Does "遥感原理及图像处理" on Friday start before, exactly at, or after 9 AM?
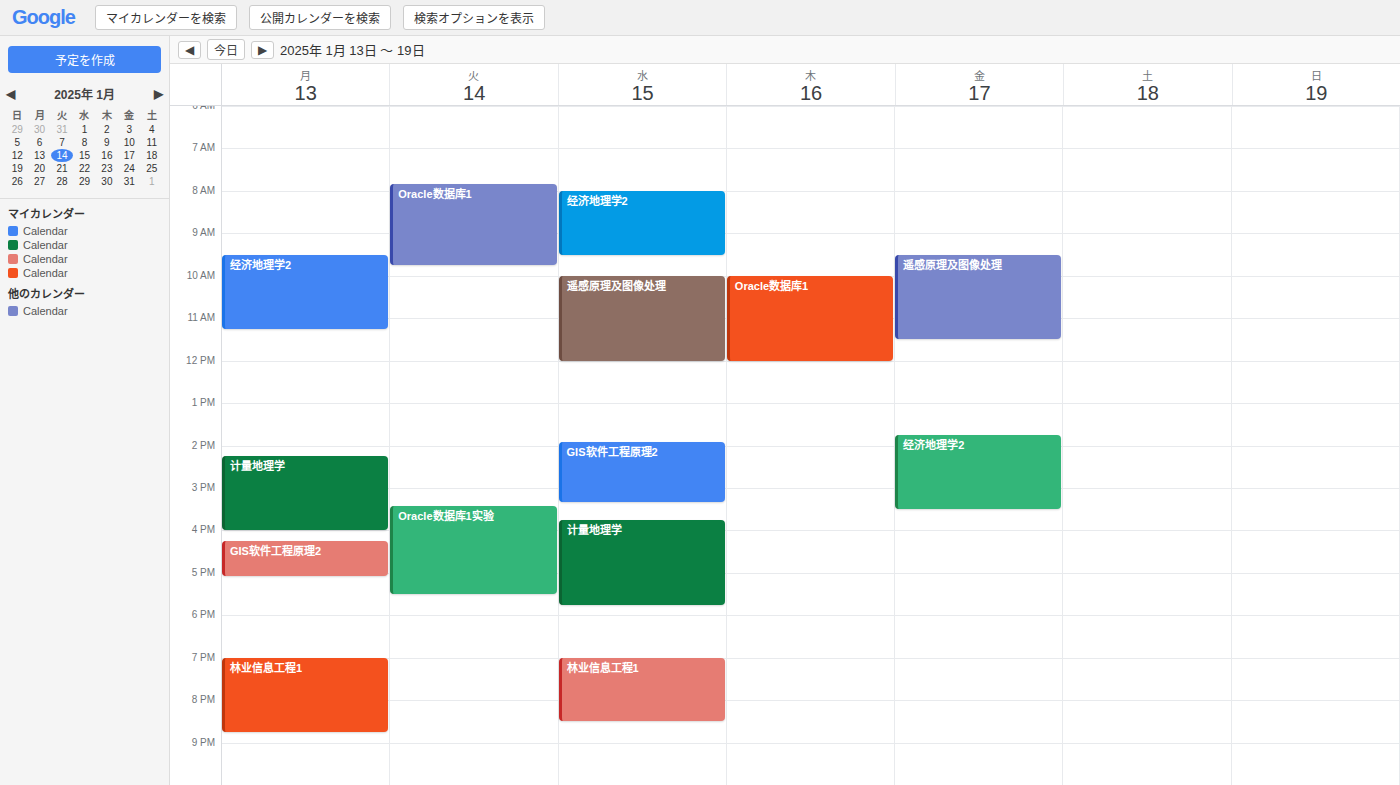
9:30 AM -- after 9 AM, 30 minutes below the 9 AM line.